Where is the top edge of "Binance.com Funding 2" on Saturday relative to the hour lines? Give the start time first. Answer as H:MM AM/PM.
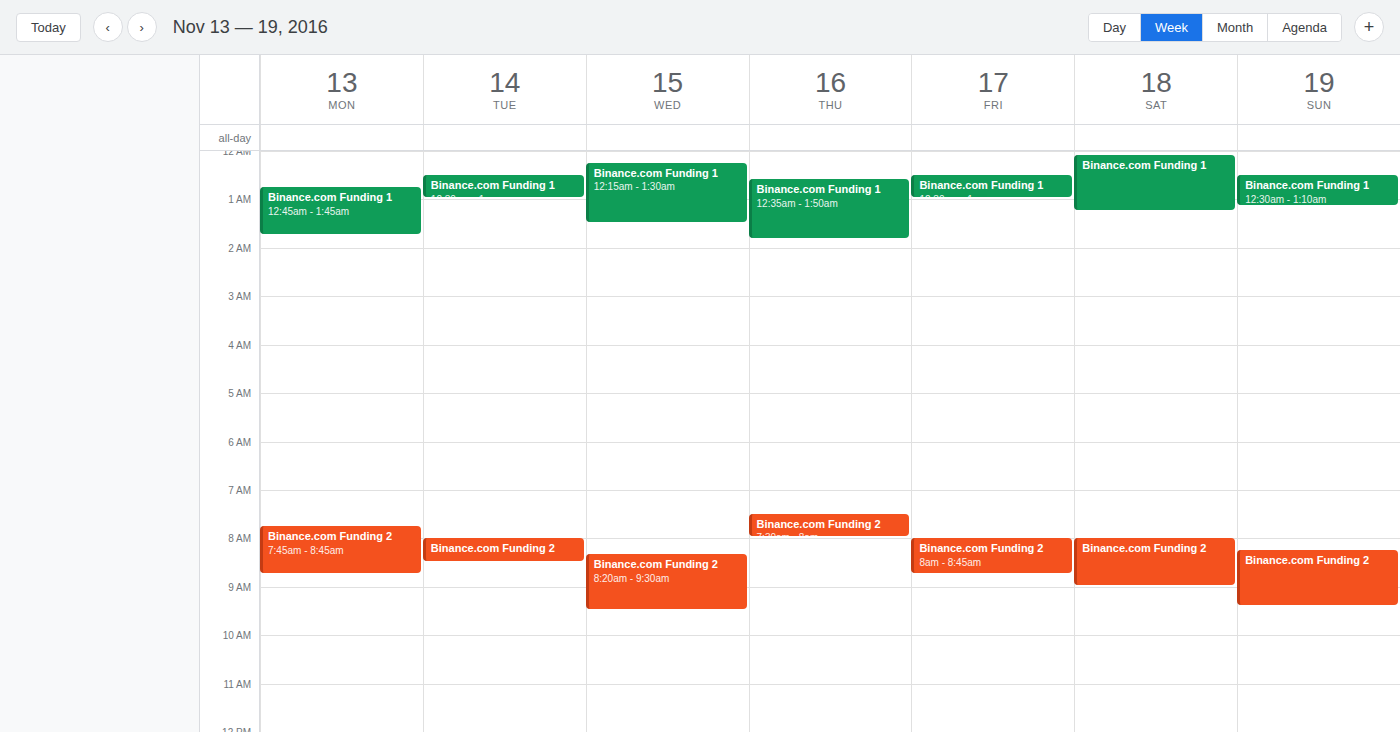
8:00 AM -- exactly on the 8 AM line.